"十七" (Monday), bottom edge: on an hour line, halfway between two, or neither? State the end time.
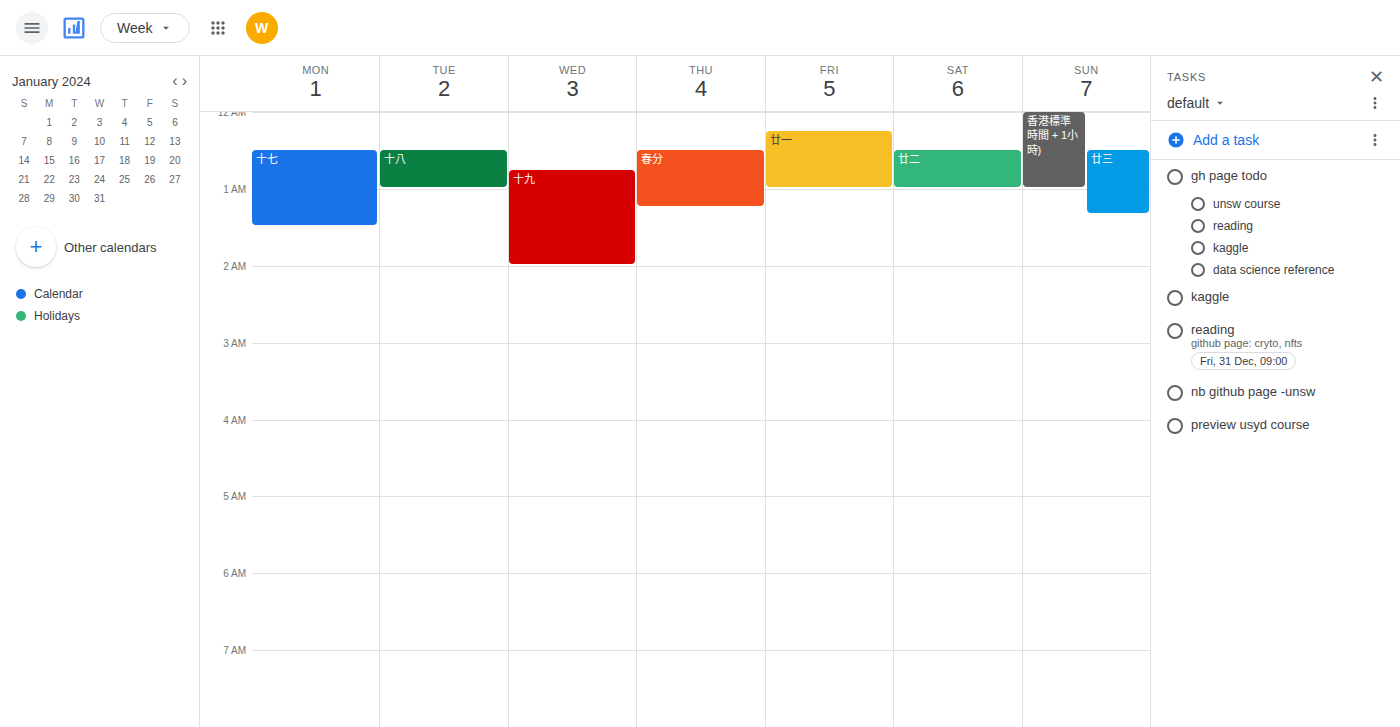
1:30 AM -- halfway between the 1 AM and 2 AM lines.